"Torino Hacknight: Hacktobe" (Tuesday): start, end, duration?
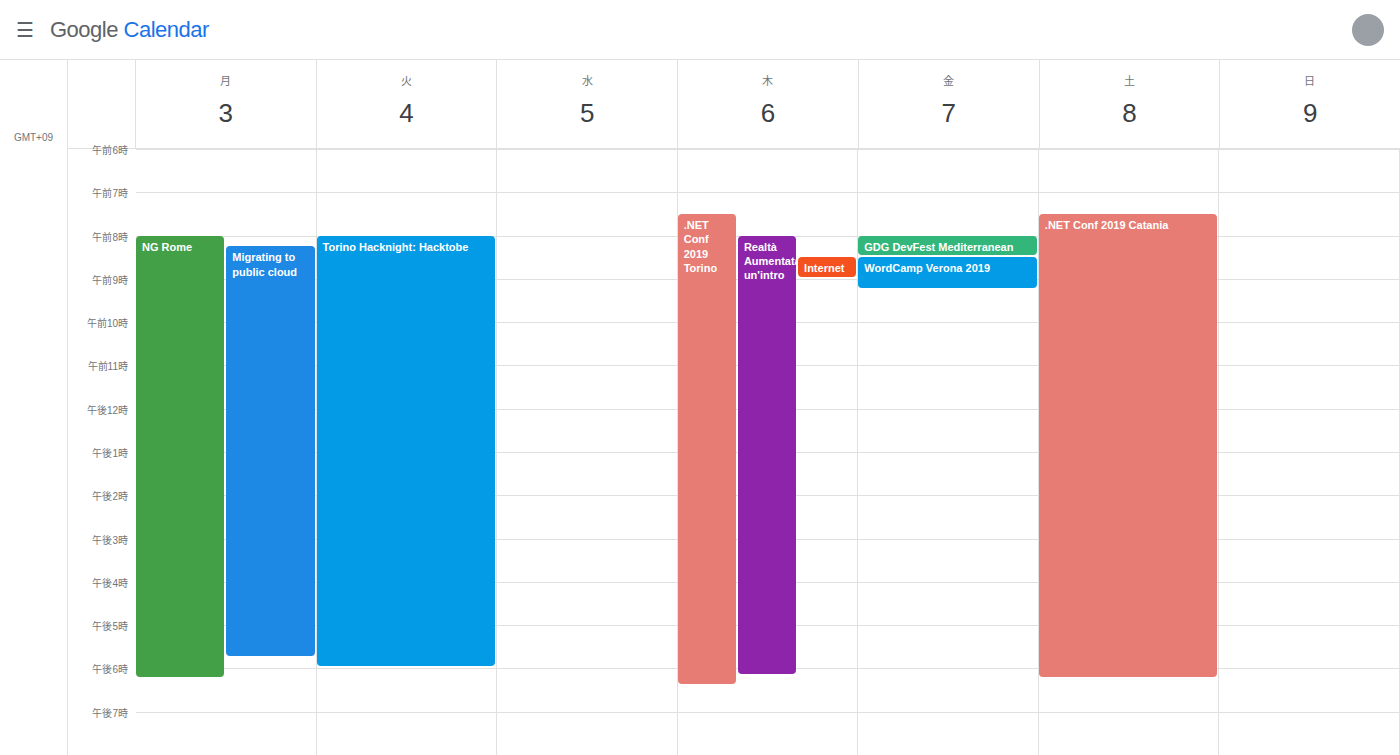
8:00 AM to 6:00 PM, 10 hours